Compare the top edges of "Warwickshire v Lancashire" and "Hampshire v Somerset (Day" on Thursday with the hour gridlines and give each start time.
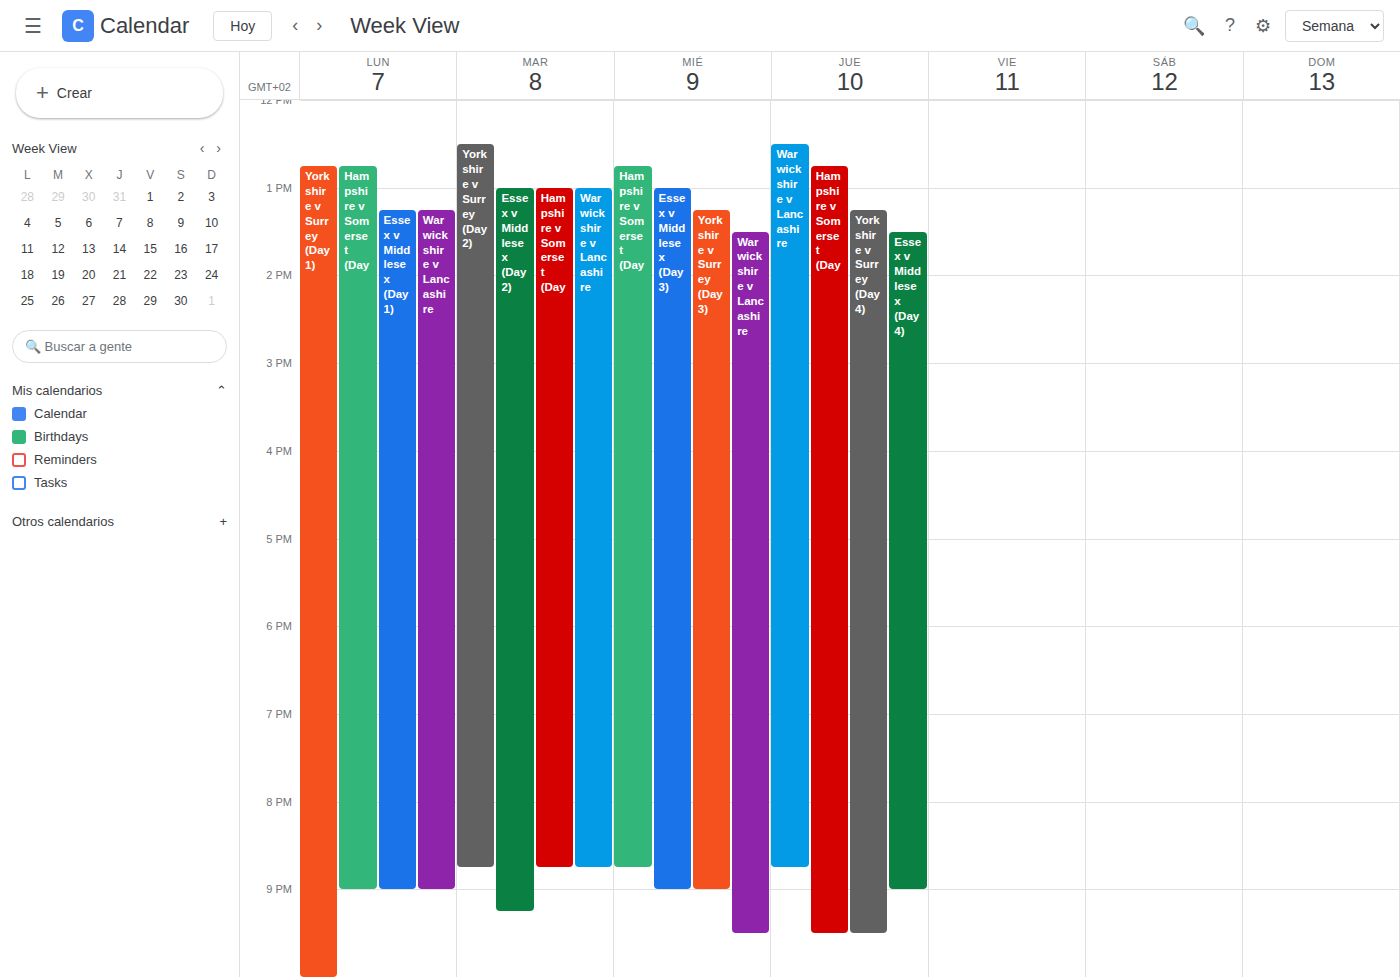
"Warwickshire v Lancashire": 12:30 PM, halfway between the 12 PM and 1 PM lines. "Hampshire v Somerset (Day": 12:45 PM, neither: three quarters of the way from the 12 PM line to the 1 PM line.